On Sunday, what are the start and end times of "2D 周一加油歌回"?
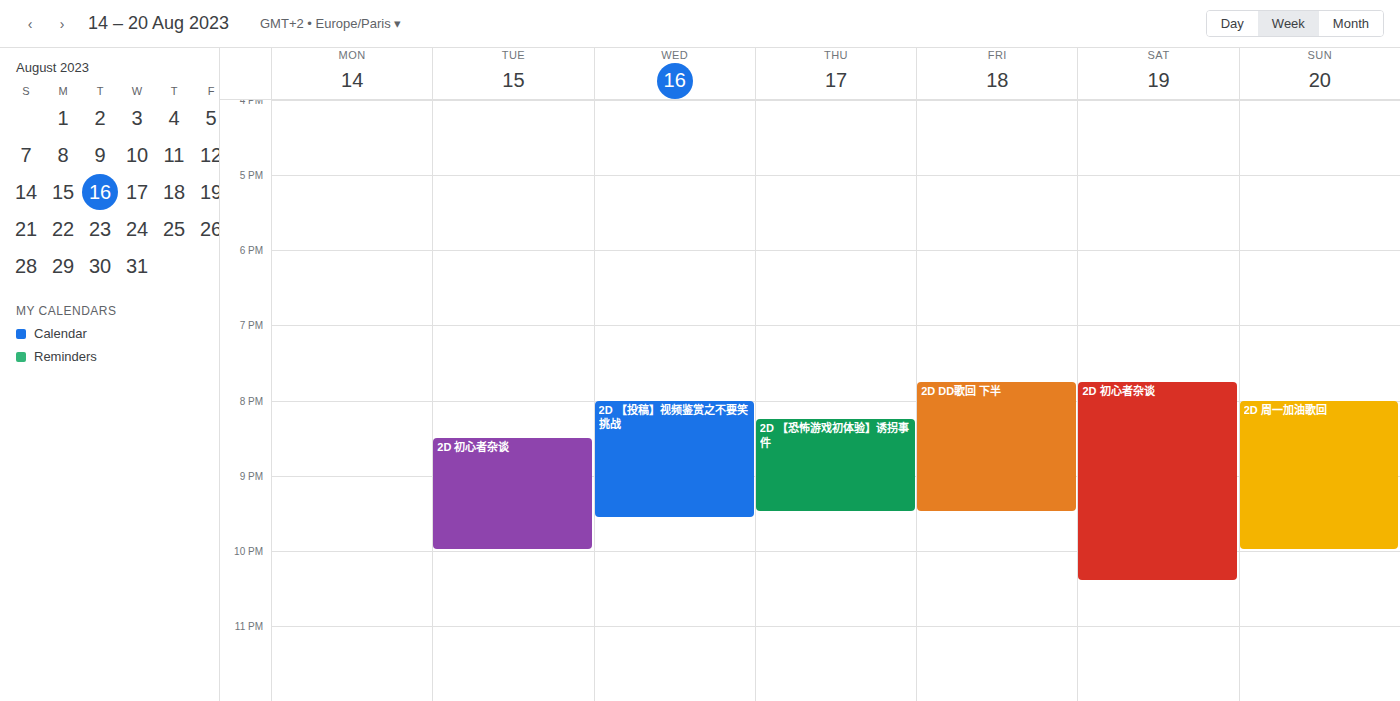
8:00 PM to 10:00 PM